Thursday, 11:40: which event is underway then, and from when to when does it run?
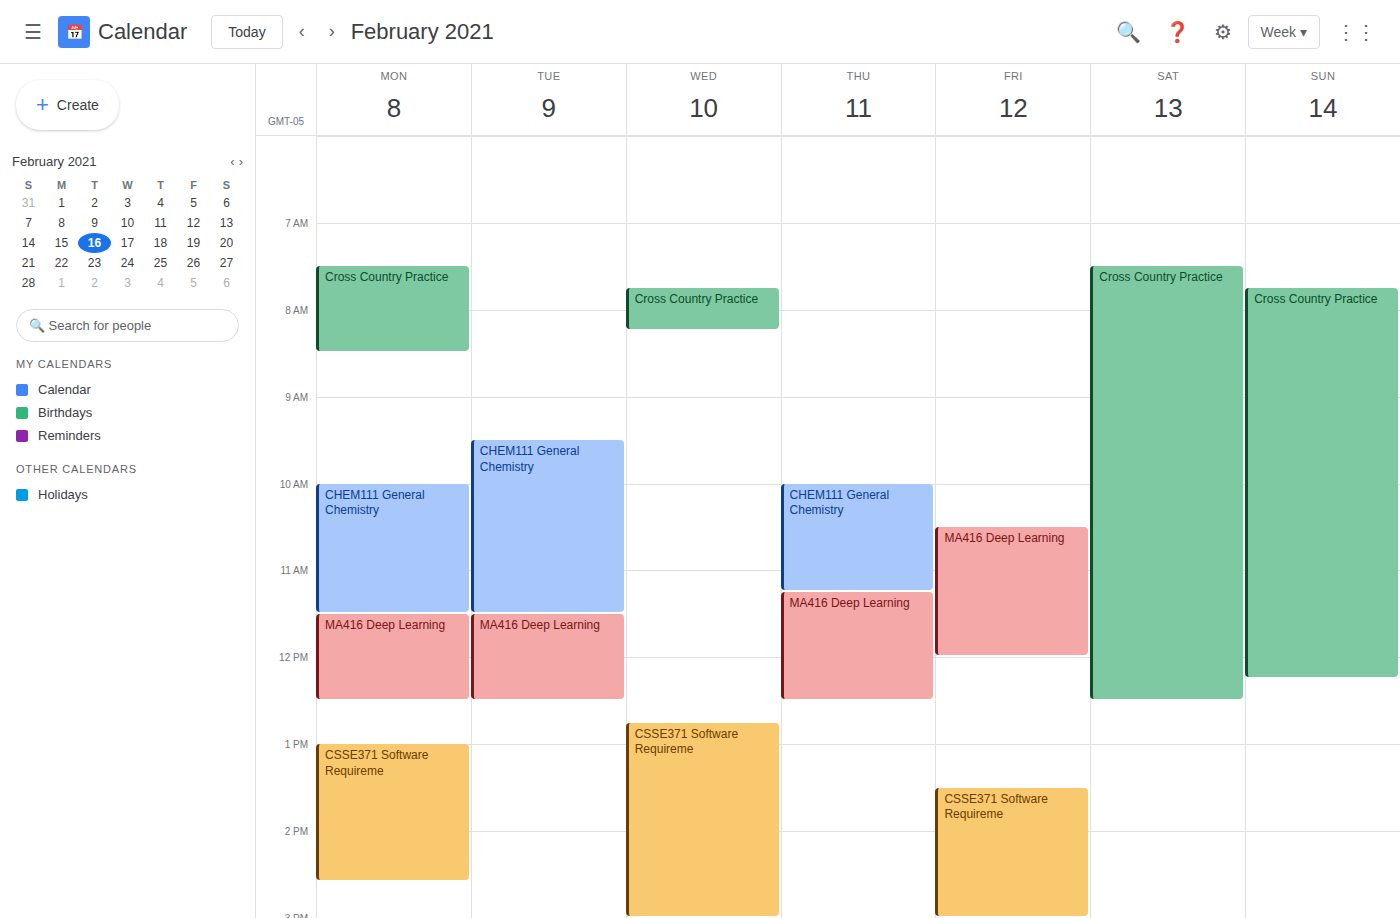
"MA416 Deep Learning", 11:15 to 12:30